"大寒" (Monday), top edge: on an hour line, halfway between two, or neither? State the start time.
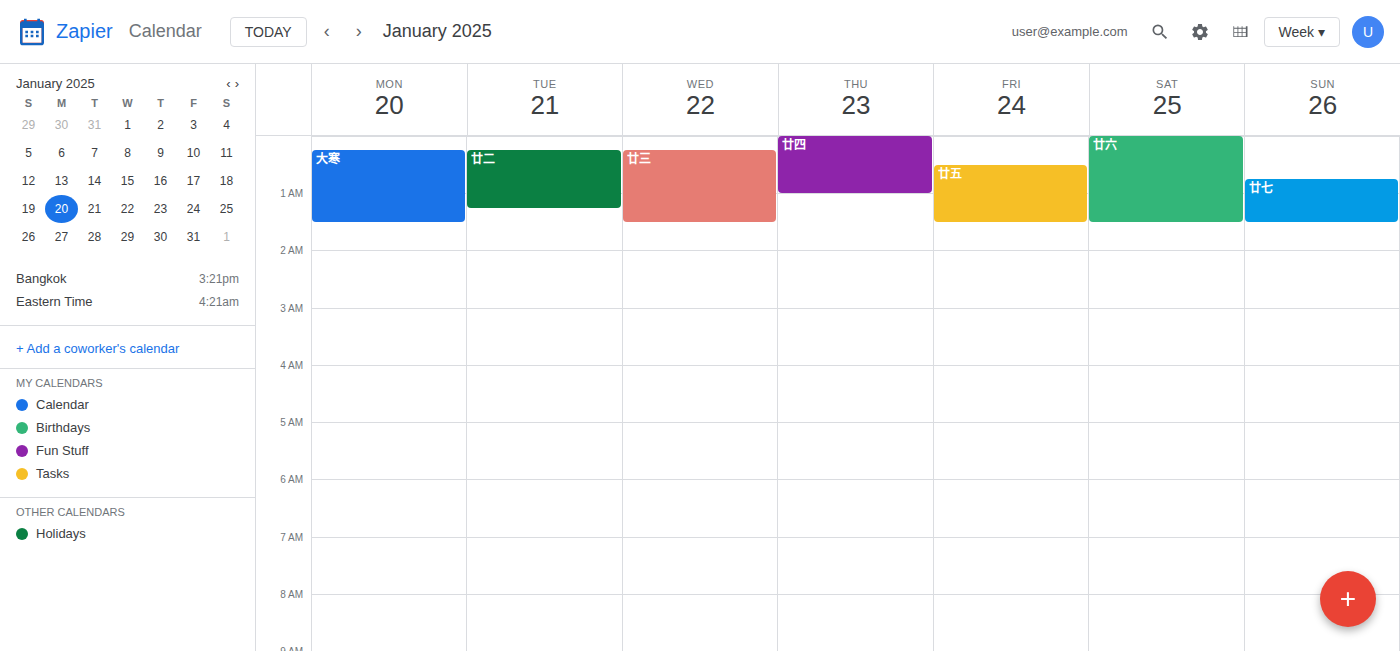
00:15 -- neither: a quarter of the way from the 00:00 line to the 01:00 line.